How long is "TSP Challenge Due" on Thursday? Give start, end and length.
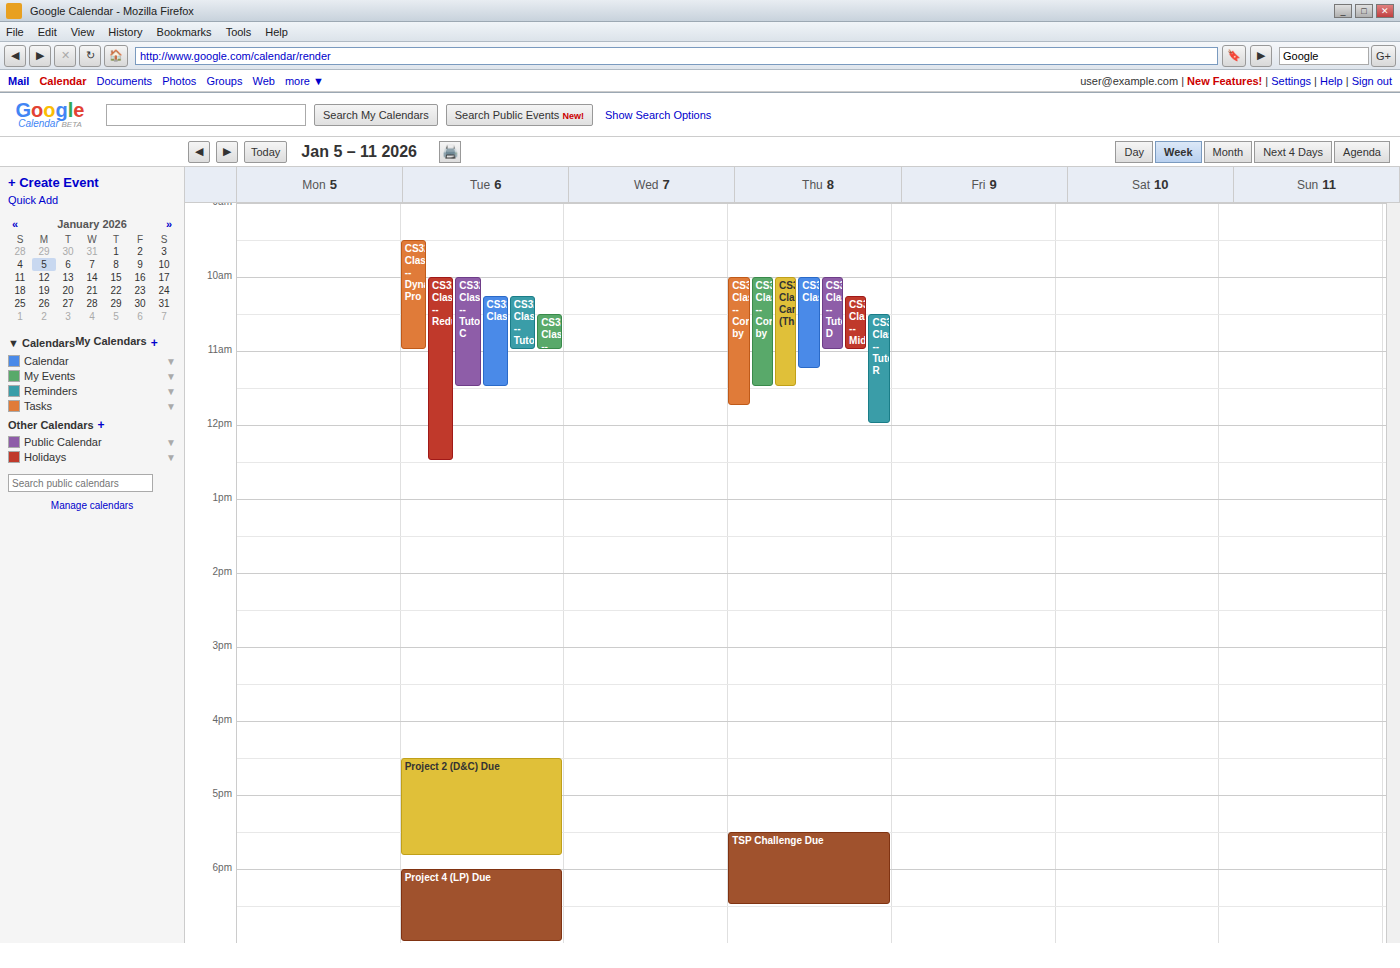
5:30 PM to 6:30 PM, 1 hour